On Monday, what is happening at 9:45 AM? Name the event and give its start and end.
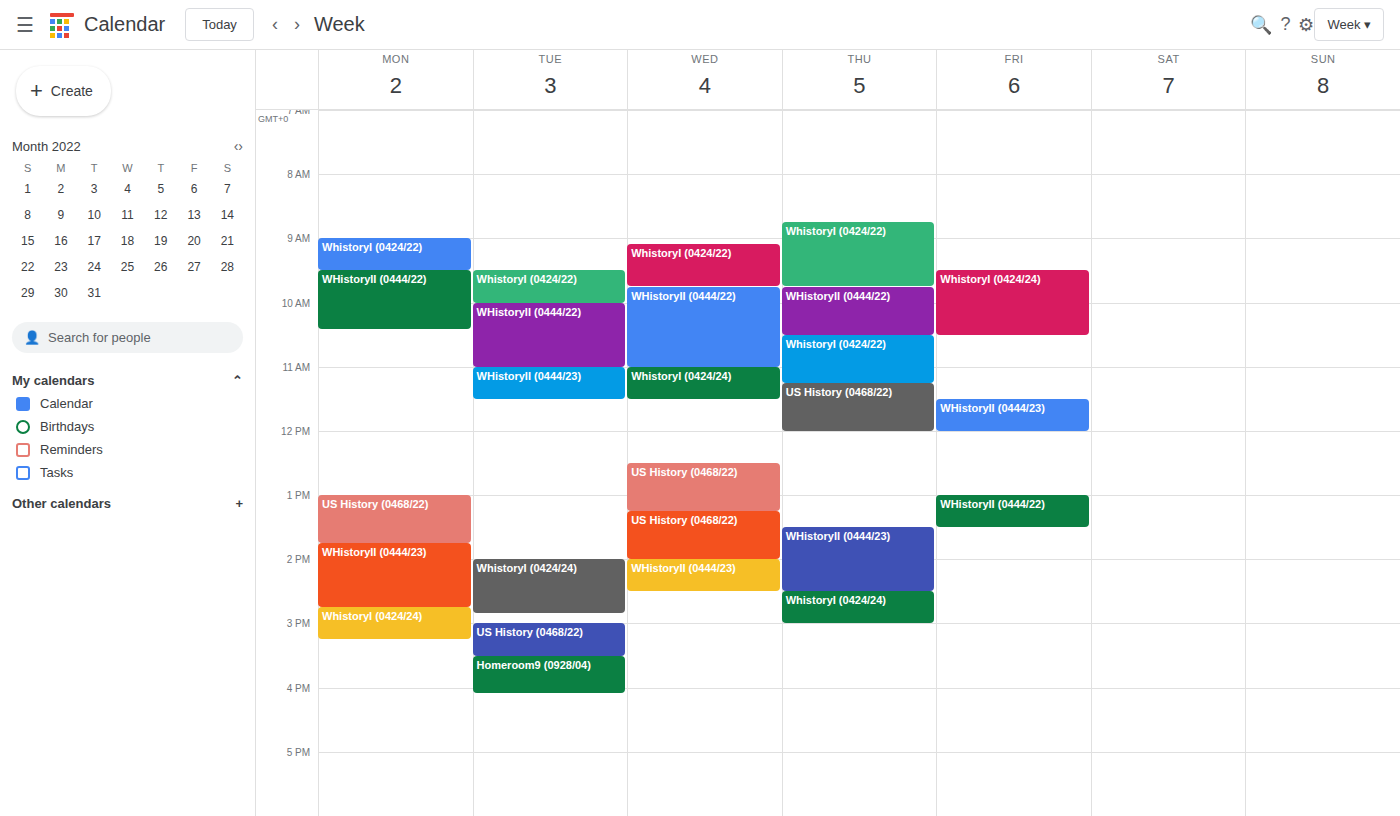
"WHistoryII (0444/22)", 9:30 AM to 10:25 AM